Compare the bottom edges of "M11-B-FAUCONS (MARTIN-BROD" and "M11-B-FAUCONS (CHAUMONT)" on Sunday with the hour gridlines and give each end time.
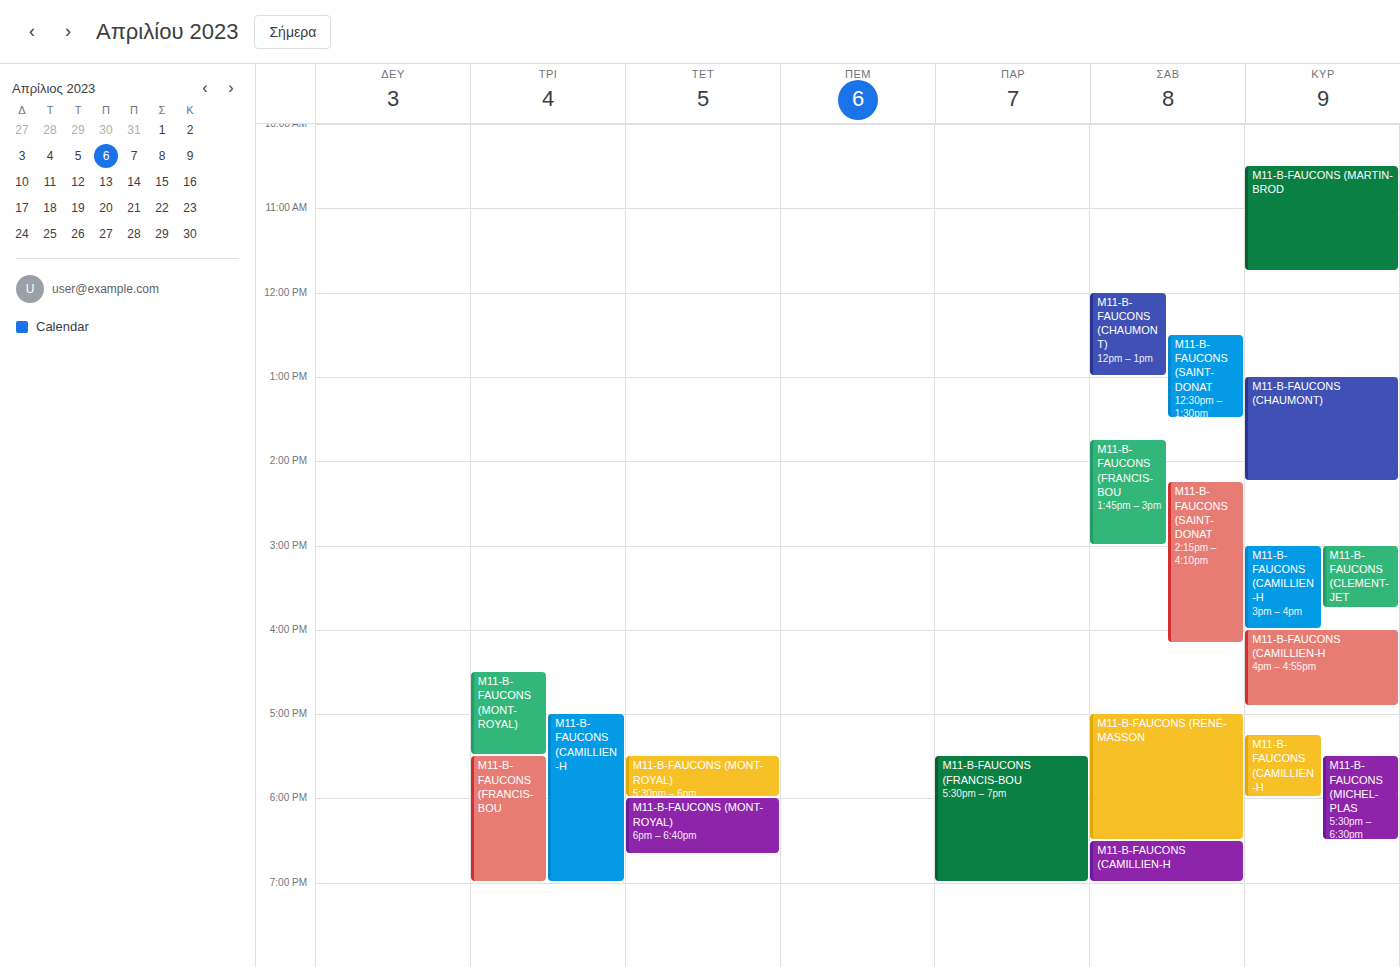
"M11-B-FAUCONS (MARTIN-BROD": 11:45 AM, neither: three quarters of the way from the 11 AM line to the 12 PM line. "M11-B-FAUCONS (CHAUMONT)": 2:15 PM, neither: a quarter of the way from the 2 PM line to the 3 PM line.